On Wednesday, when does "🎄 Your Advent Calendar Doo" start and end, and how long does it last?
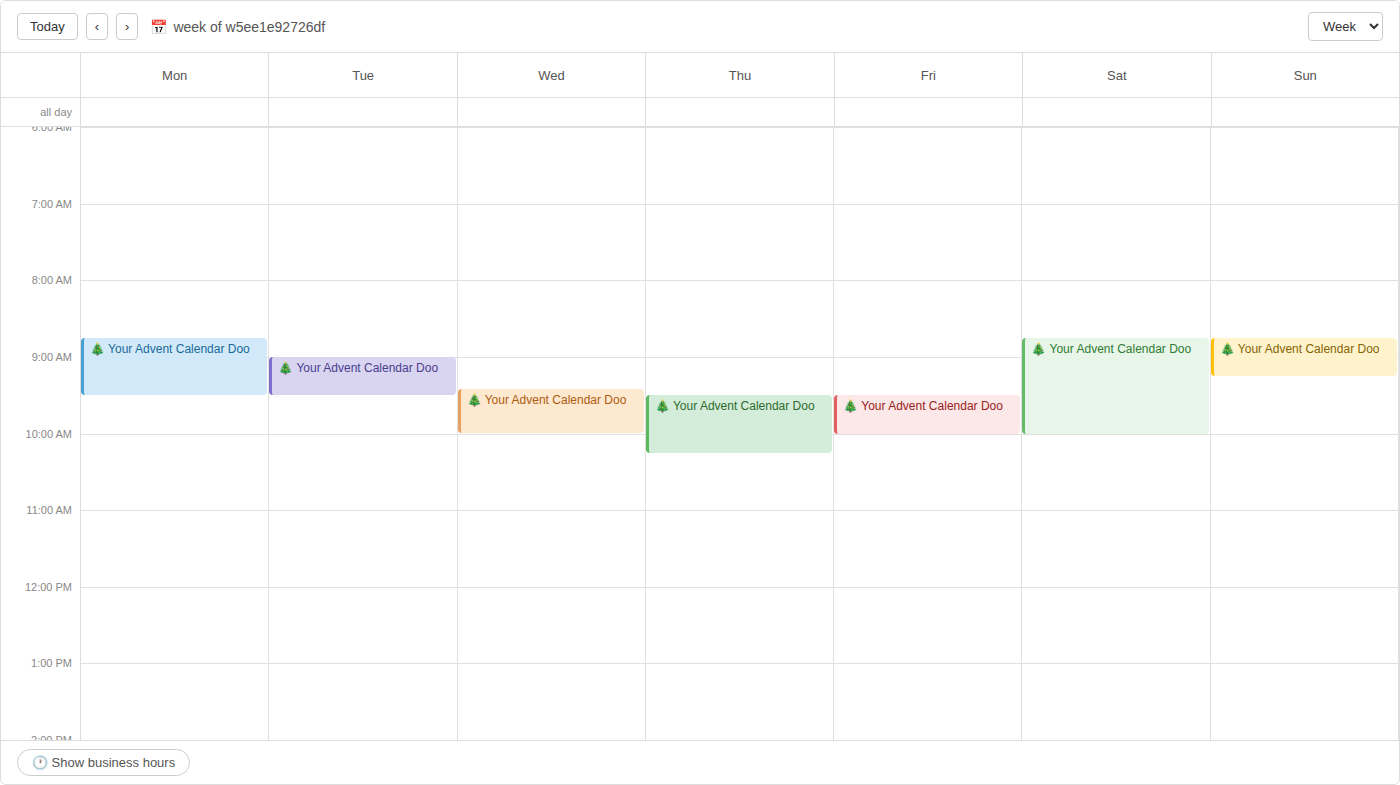
9:25 AM to 10:00 AM, 35 minutes